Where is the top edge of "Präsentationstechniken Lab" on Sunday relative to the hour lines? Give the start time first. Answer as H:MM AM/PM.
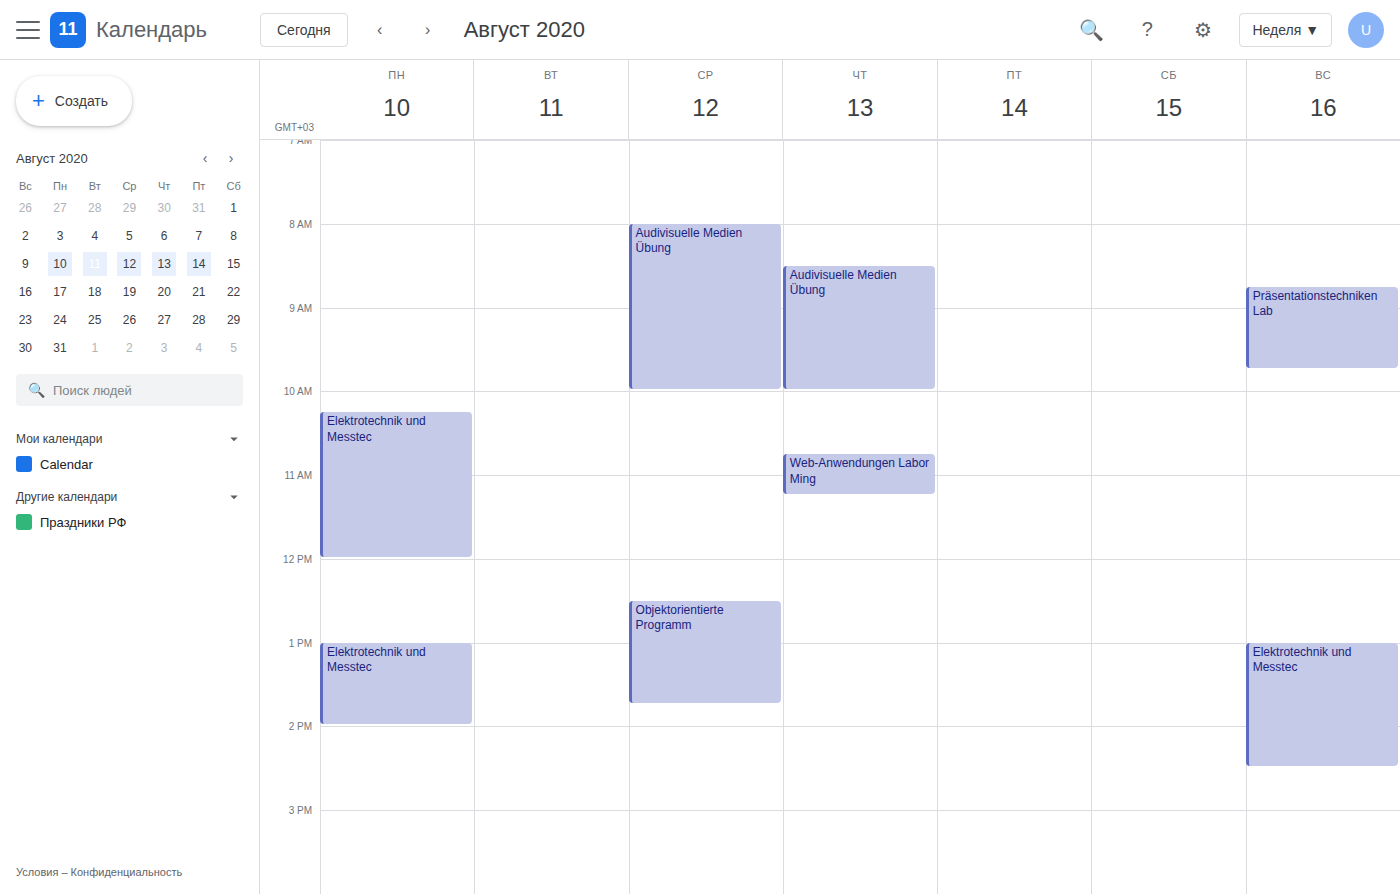
8:45 AM -- neither: three quarters of the way from the 8 AM line to the 9 AM line.